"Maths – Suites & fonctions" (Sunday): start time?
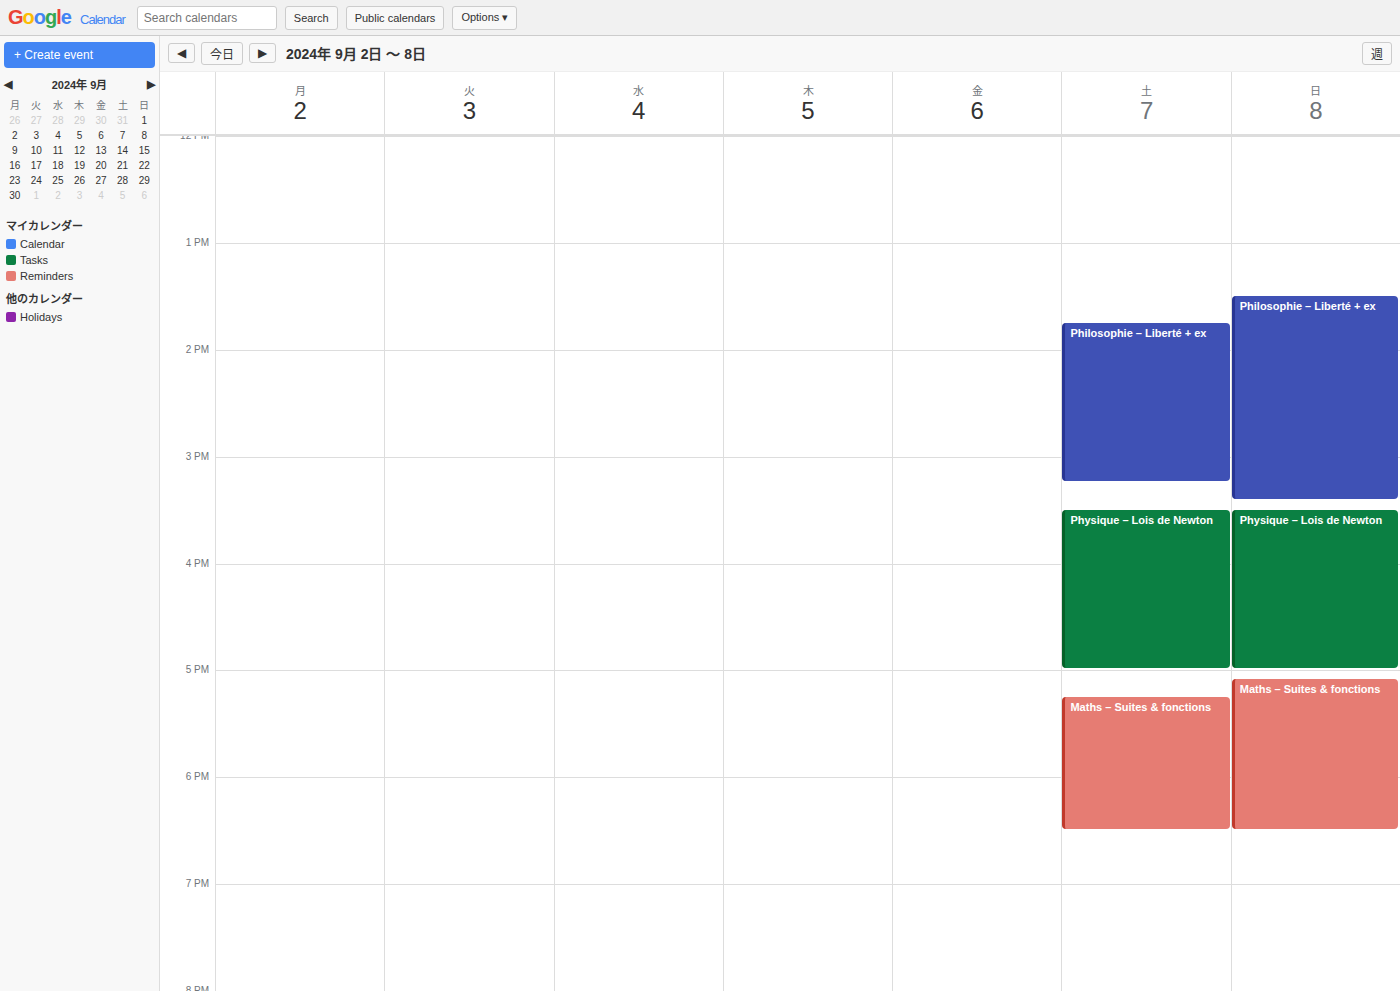
5:05 PM